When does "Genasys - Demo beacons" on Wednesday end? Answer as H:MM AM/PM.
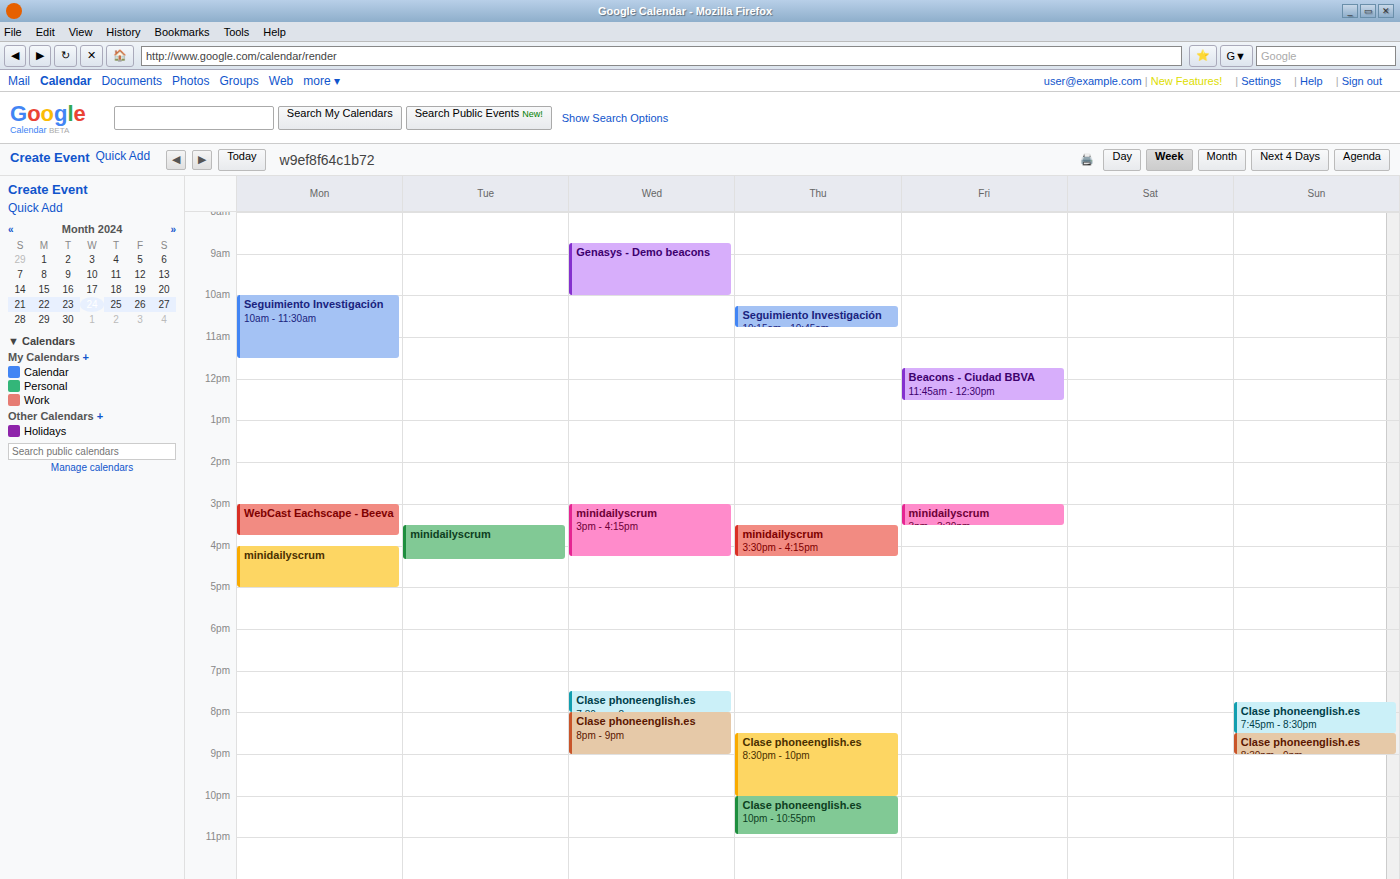
10:00 AM